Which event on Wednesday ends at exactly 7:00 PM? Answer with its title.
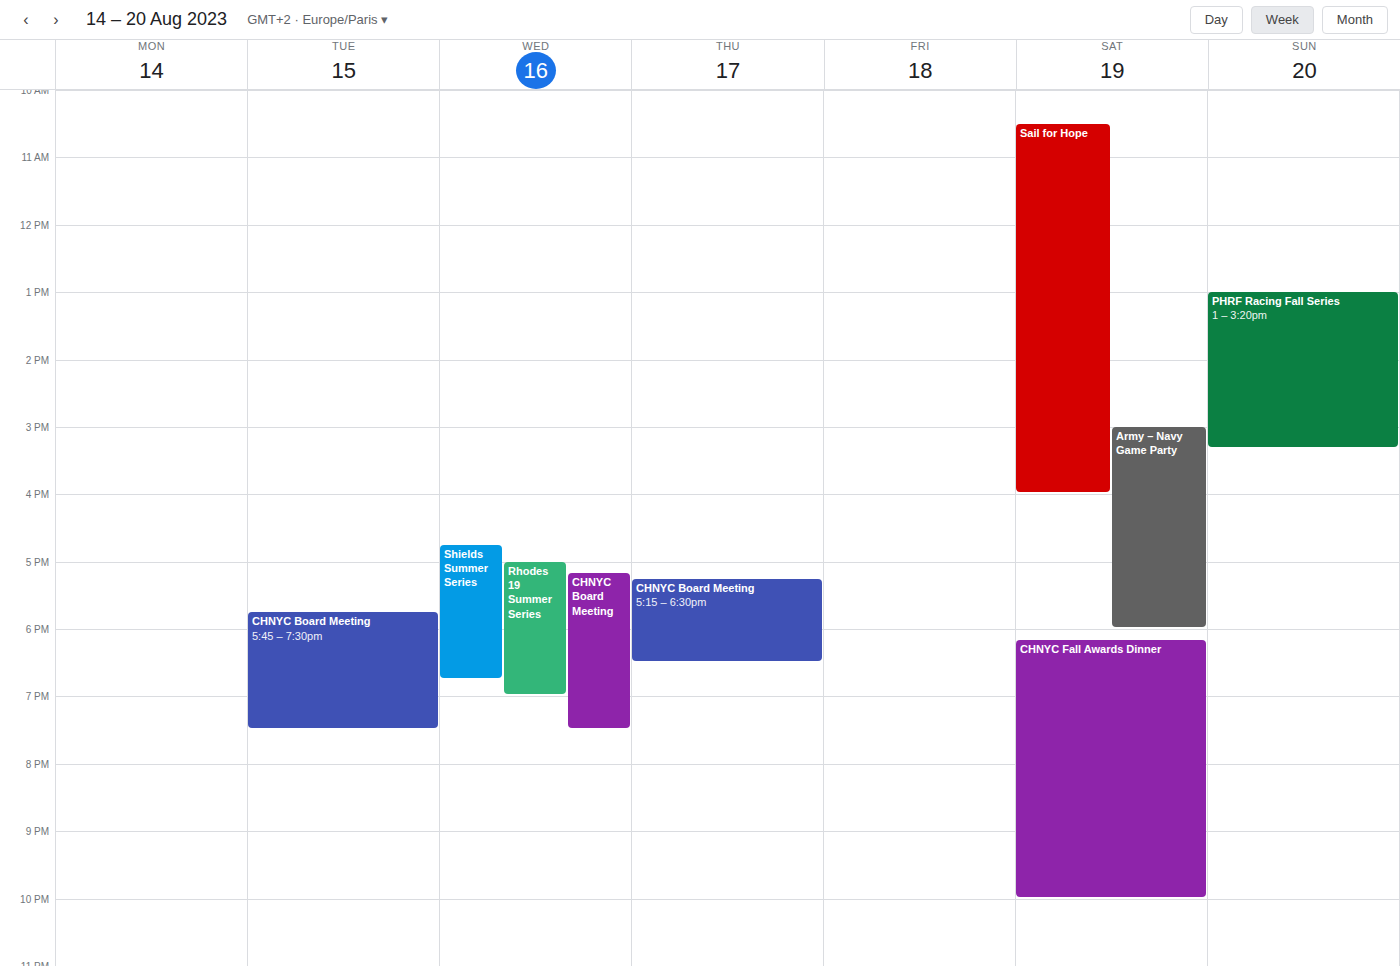
"Rhodes 19 Summer Series"